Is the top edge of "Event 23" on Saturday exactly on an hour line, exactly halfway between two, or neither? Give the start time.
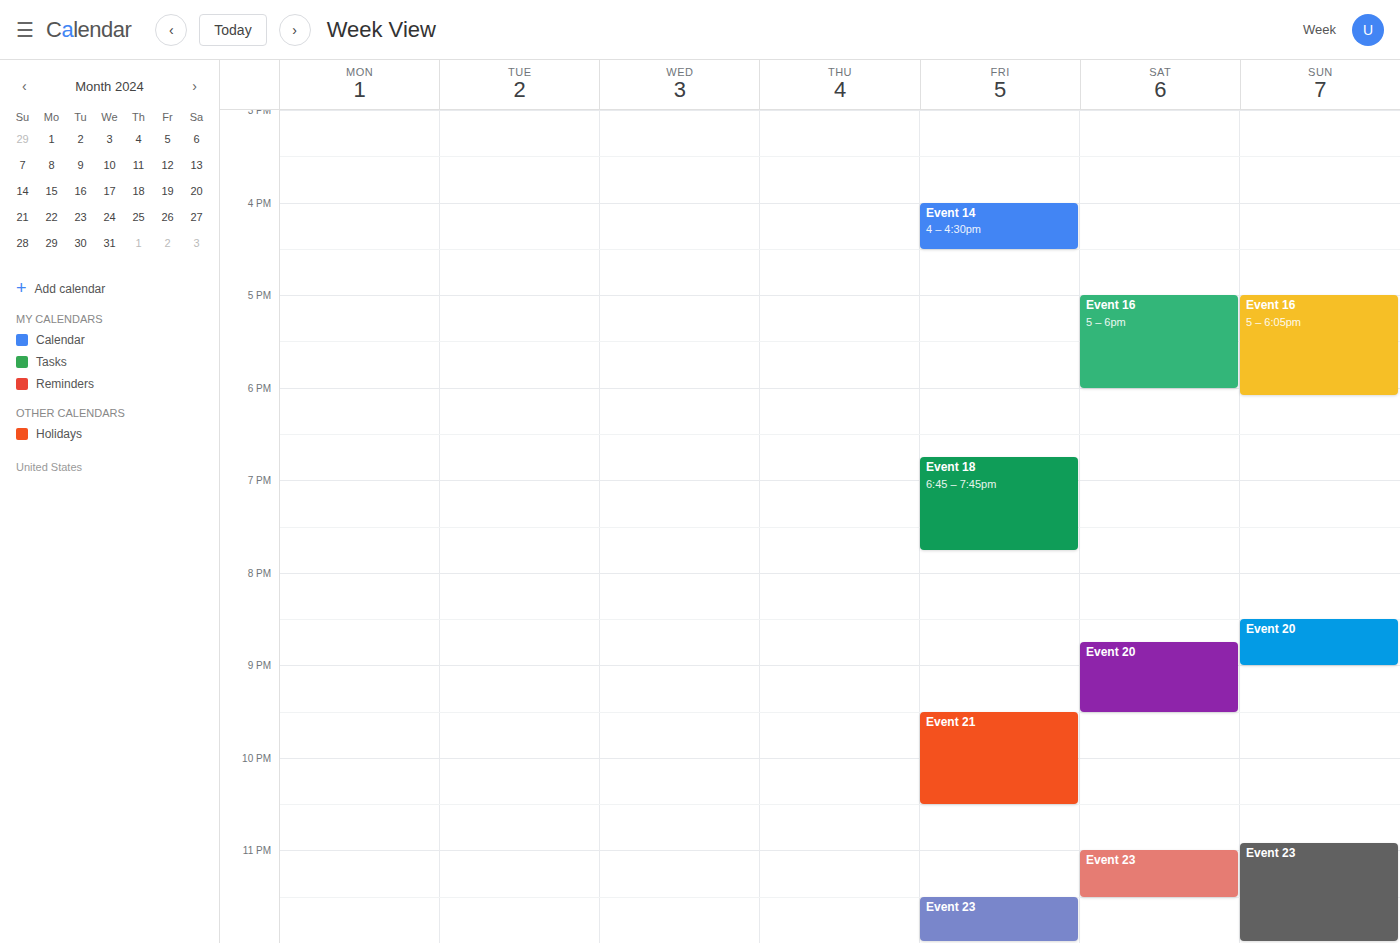
11:00 PM -- exactly on the 11 PM line.